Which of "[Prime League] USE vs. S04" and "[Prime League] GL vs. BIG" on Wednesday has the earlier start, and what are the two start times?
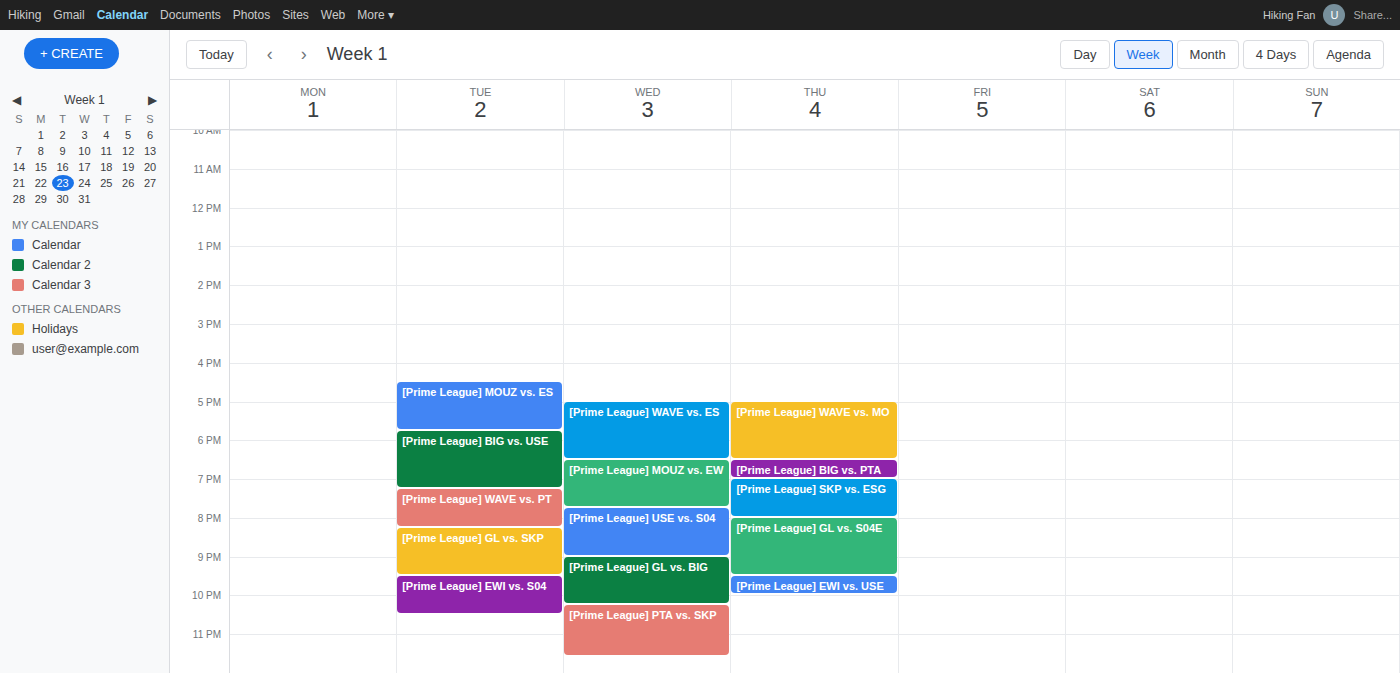
"[Prime League] USE vs. S04" 19:45; "[Prime League] GL vs. BIG" 21:00.